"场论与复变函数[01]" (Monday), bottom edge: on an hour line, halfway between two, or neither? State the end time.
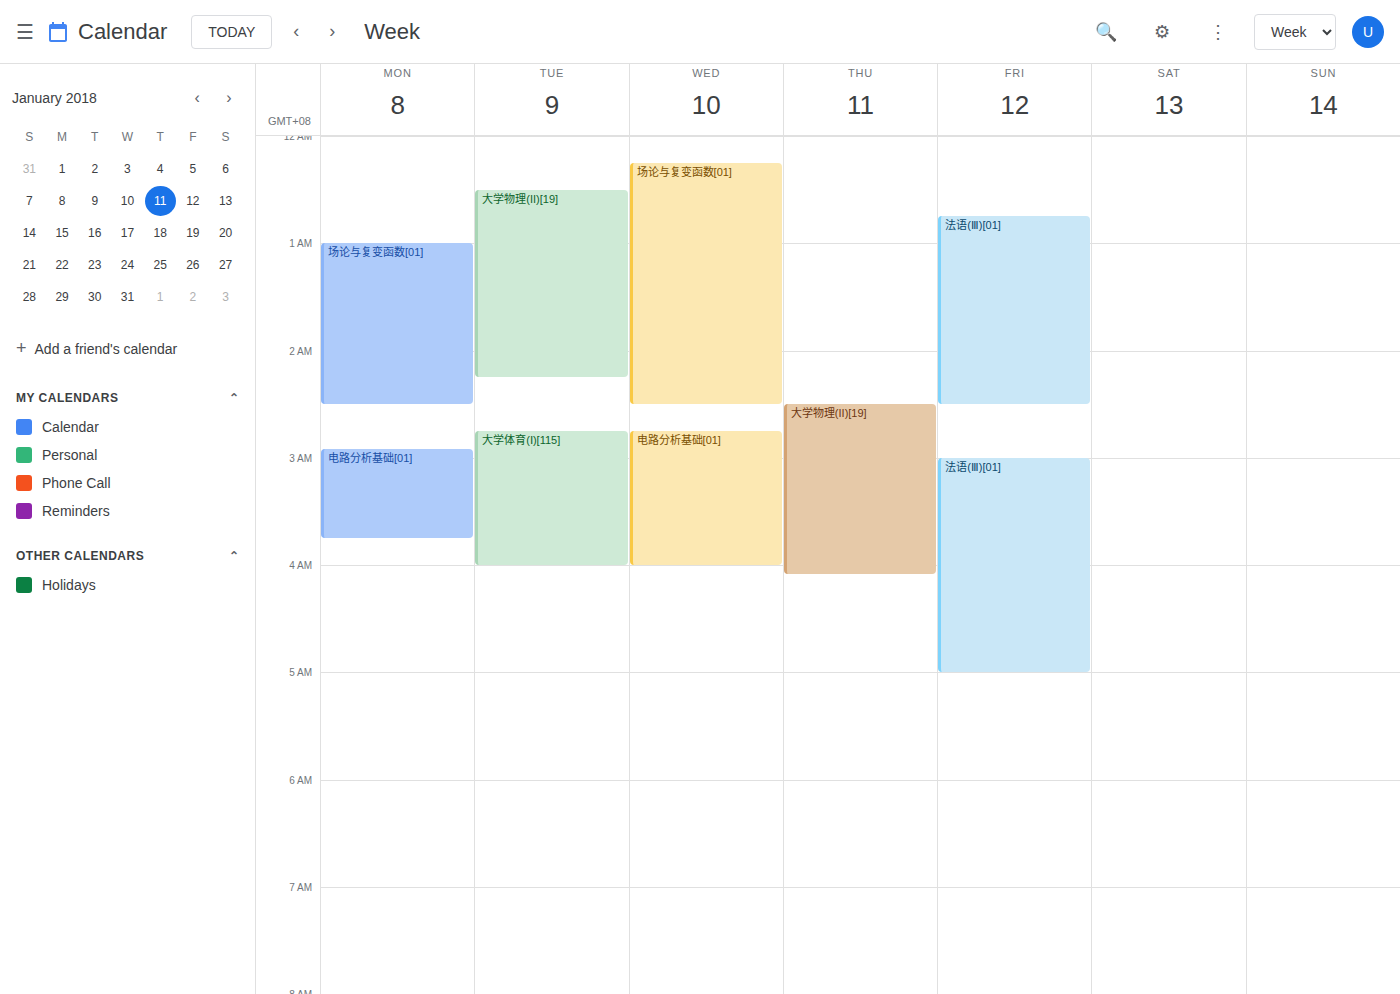
2:30 AM -- halfway between the 2 AM and 3 AM lines.